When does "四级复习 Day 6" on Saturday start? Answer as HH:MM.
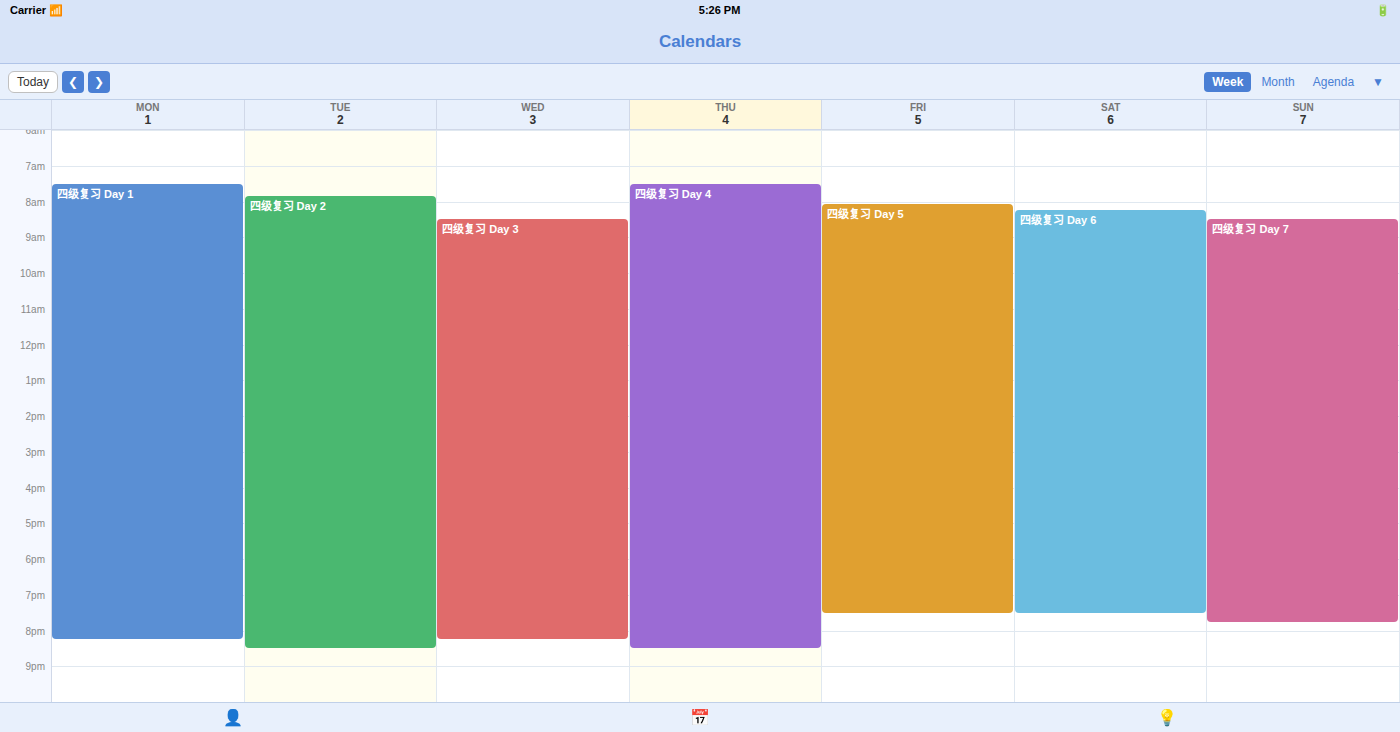
08:15